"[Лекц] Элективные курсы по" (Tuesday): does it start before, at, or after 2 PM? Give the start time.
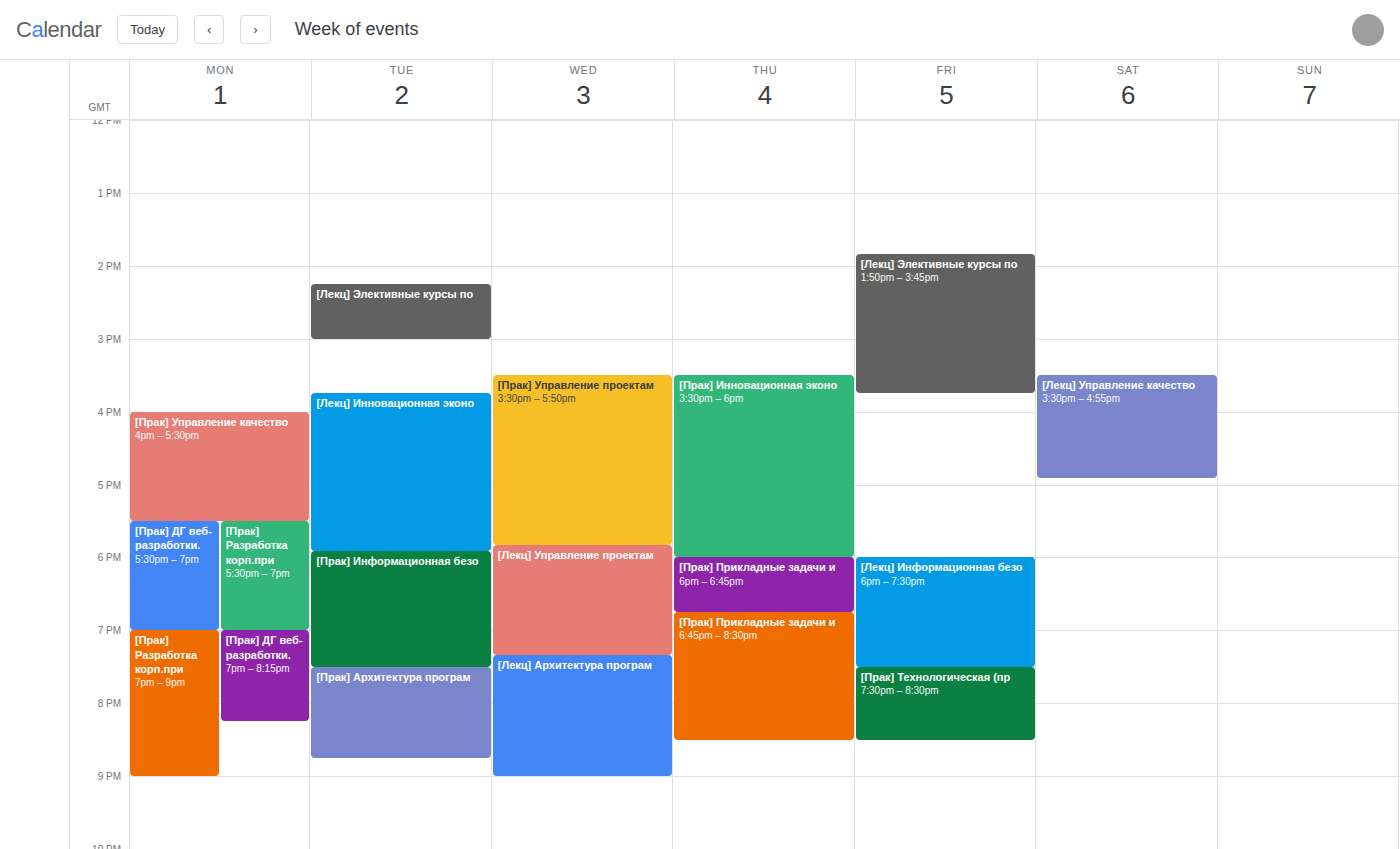
2:15 PM -- after 2 PM, 15 minutes below the 2 PM line.